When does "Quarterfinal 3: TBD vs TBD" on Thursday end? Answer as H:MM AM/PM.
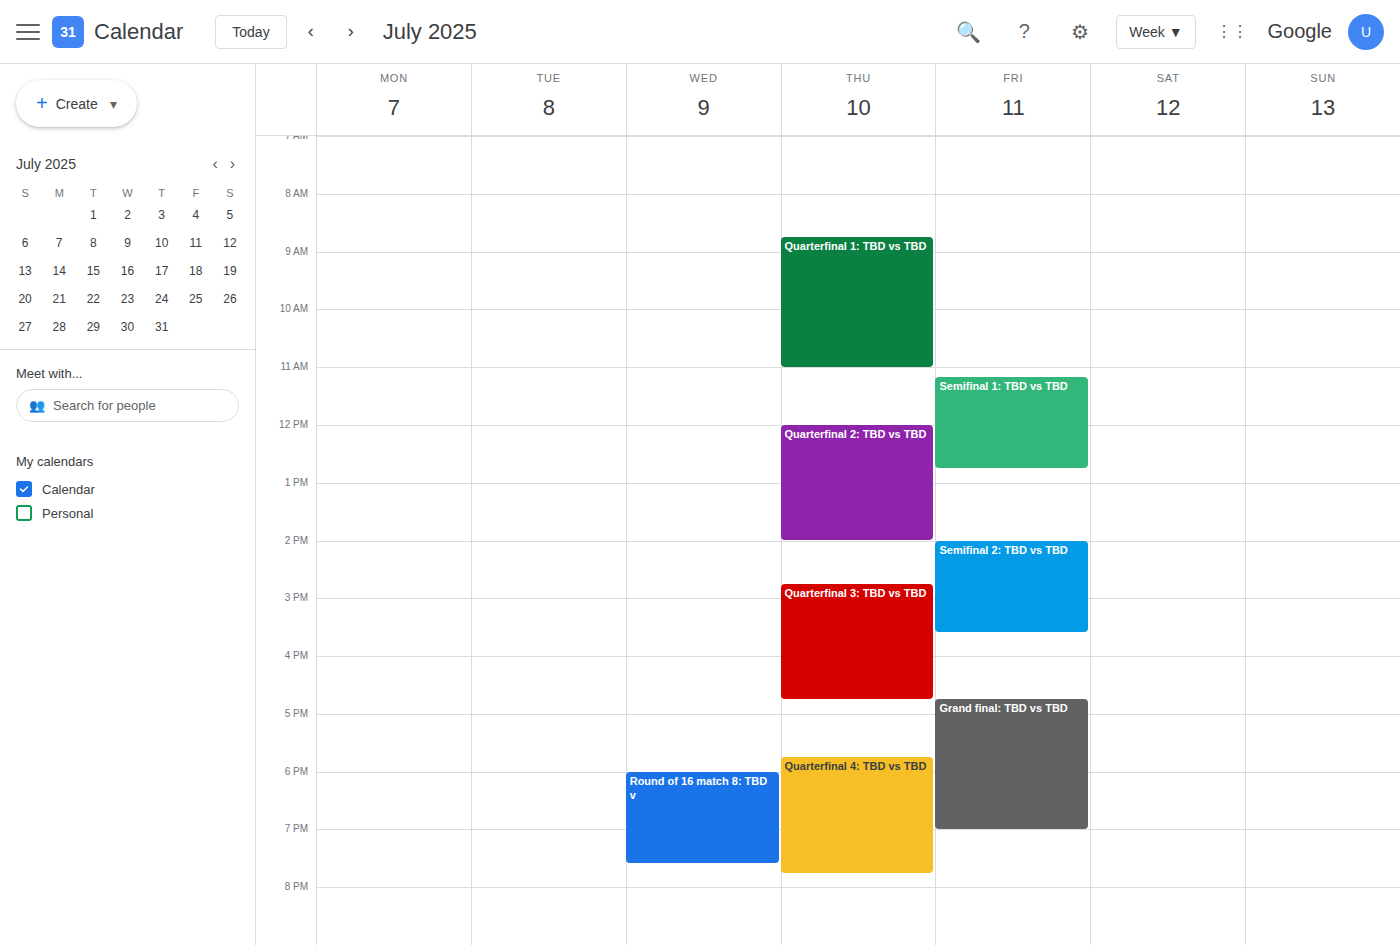
4:45 PM